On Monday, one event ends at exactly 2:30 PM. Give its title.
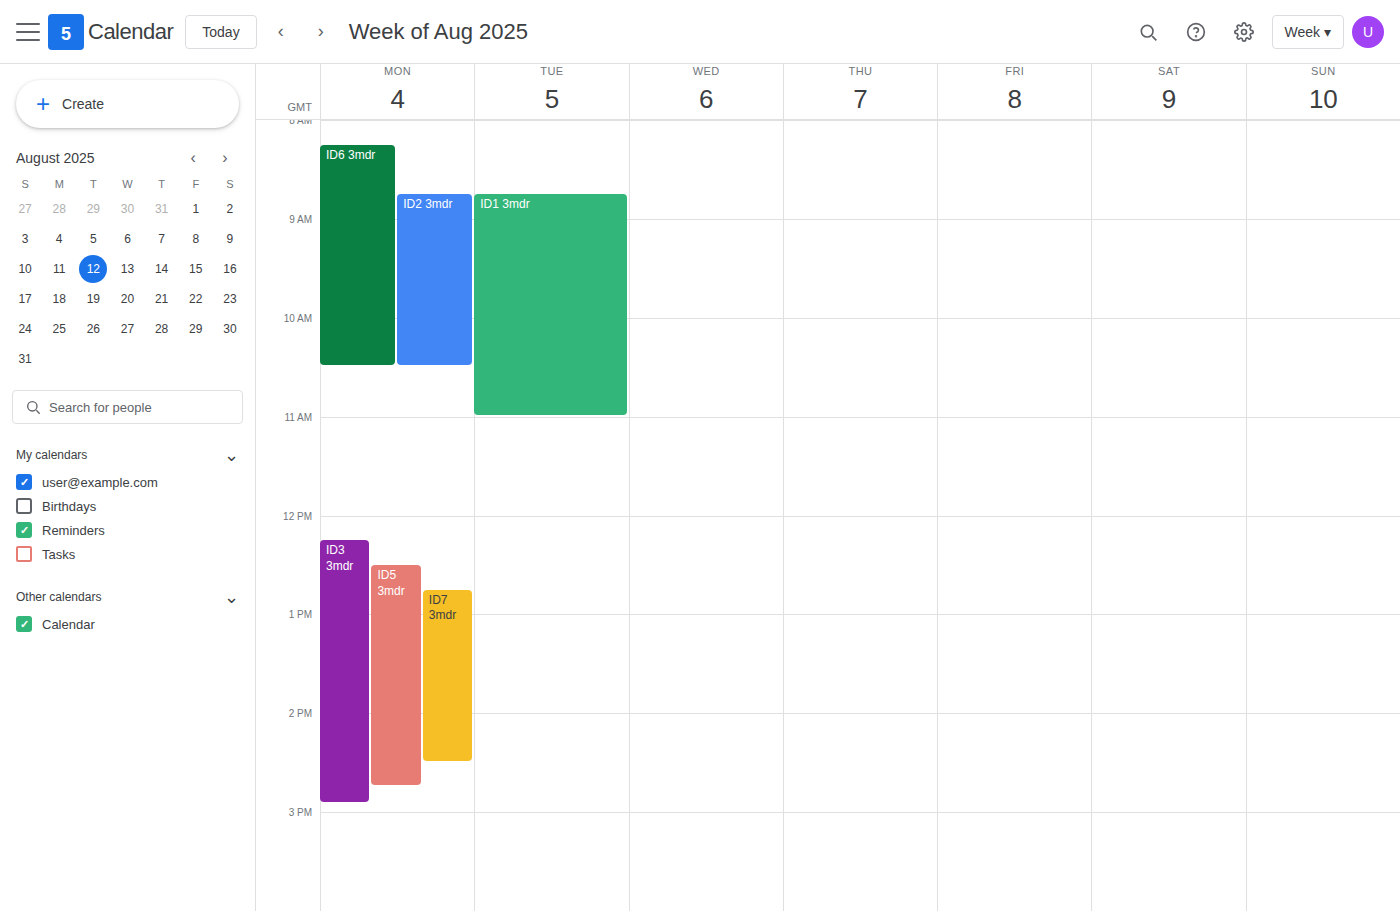
"ID7 3mdr"